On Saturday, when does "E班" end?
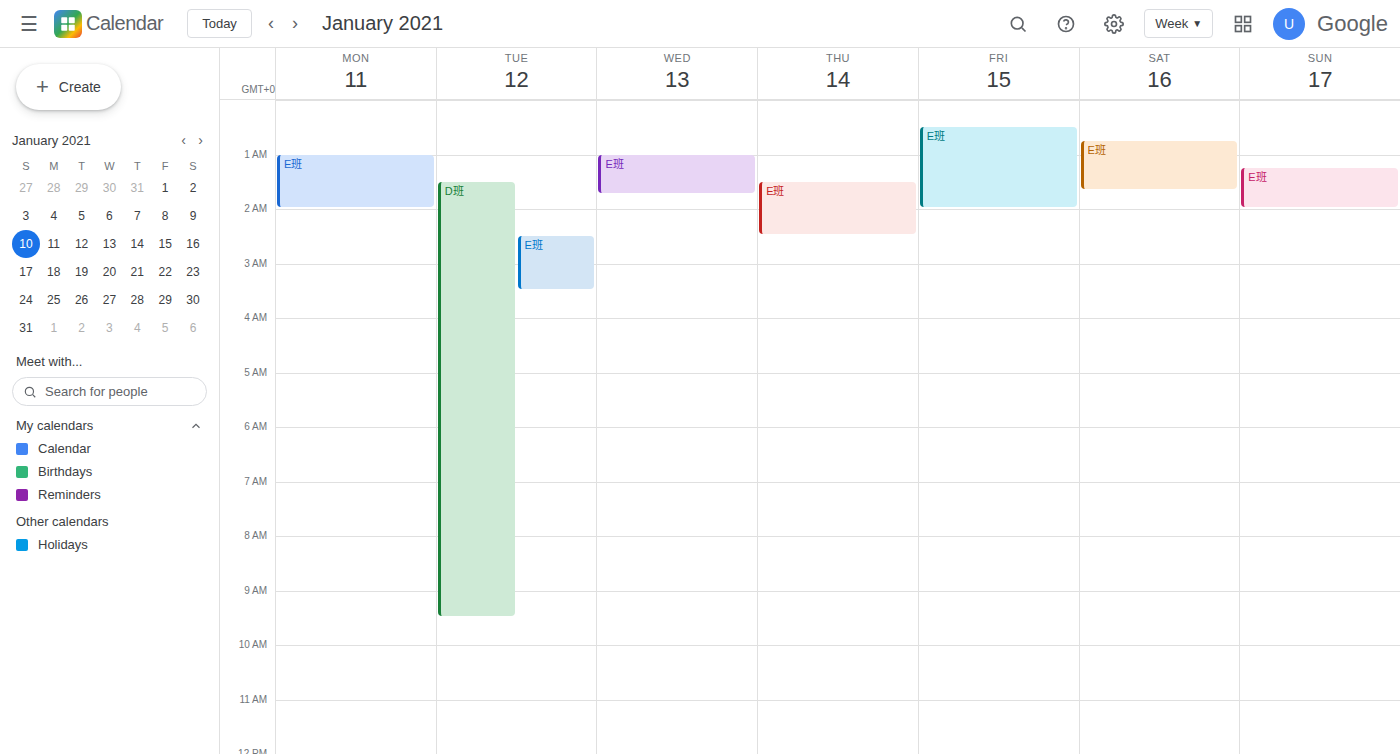
1:40 AM